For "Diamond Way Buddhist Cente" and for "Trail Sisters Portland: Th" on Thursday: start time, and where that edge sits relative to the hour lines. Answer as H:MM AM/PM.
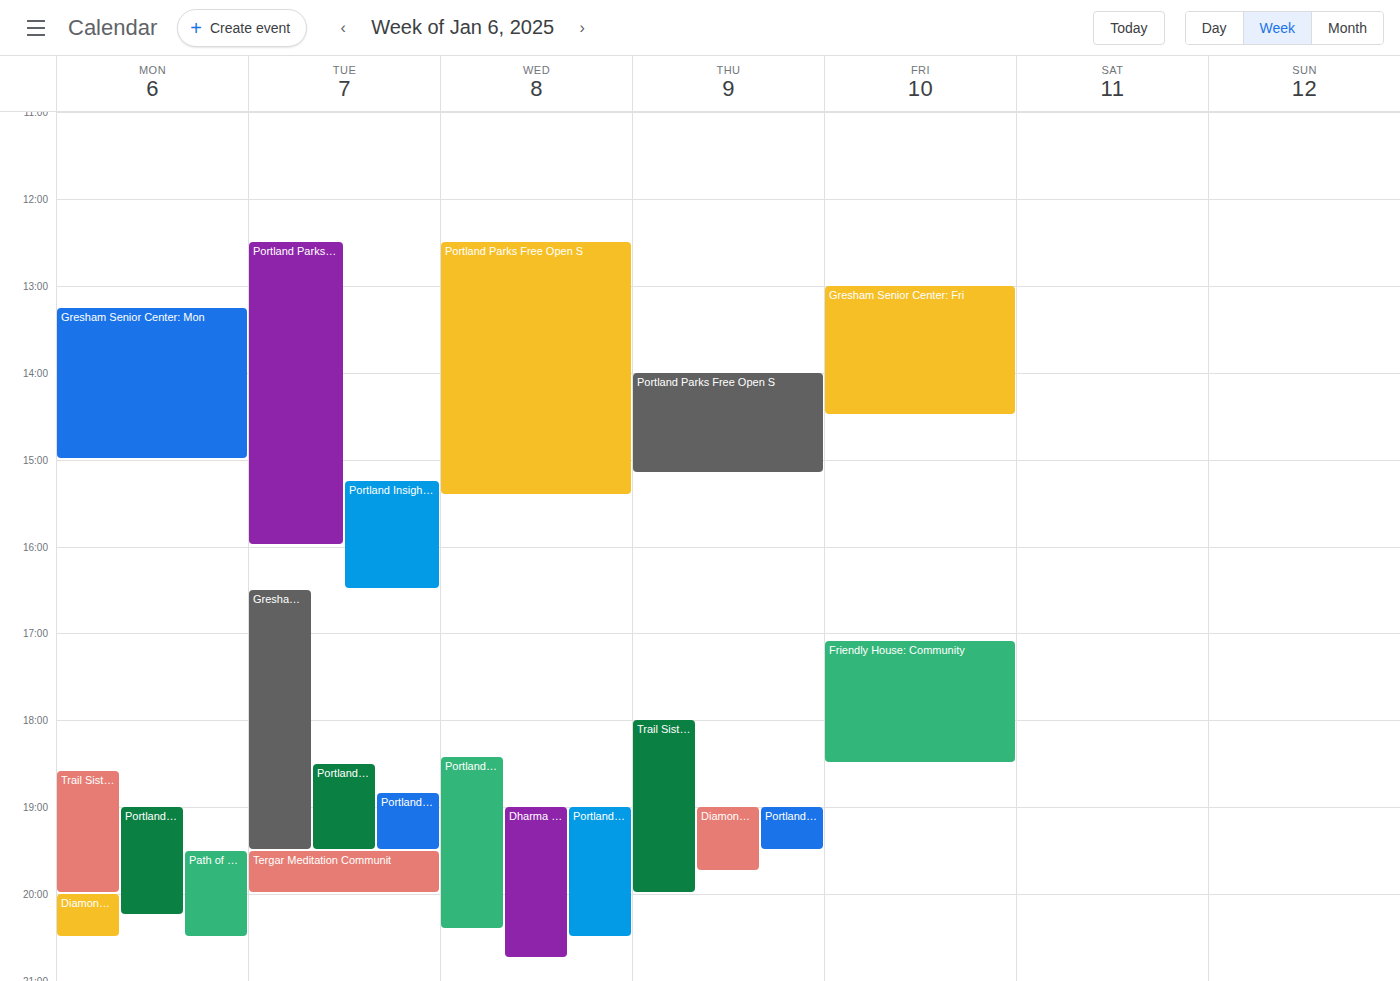
"Diamond Way Buddhist Cente": 7:00 PM, exactly on the 7 PM line. "Trail Sisters Portland: Th": 6:00 PM, exactly on the 6 PM line.